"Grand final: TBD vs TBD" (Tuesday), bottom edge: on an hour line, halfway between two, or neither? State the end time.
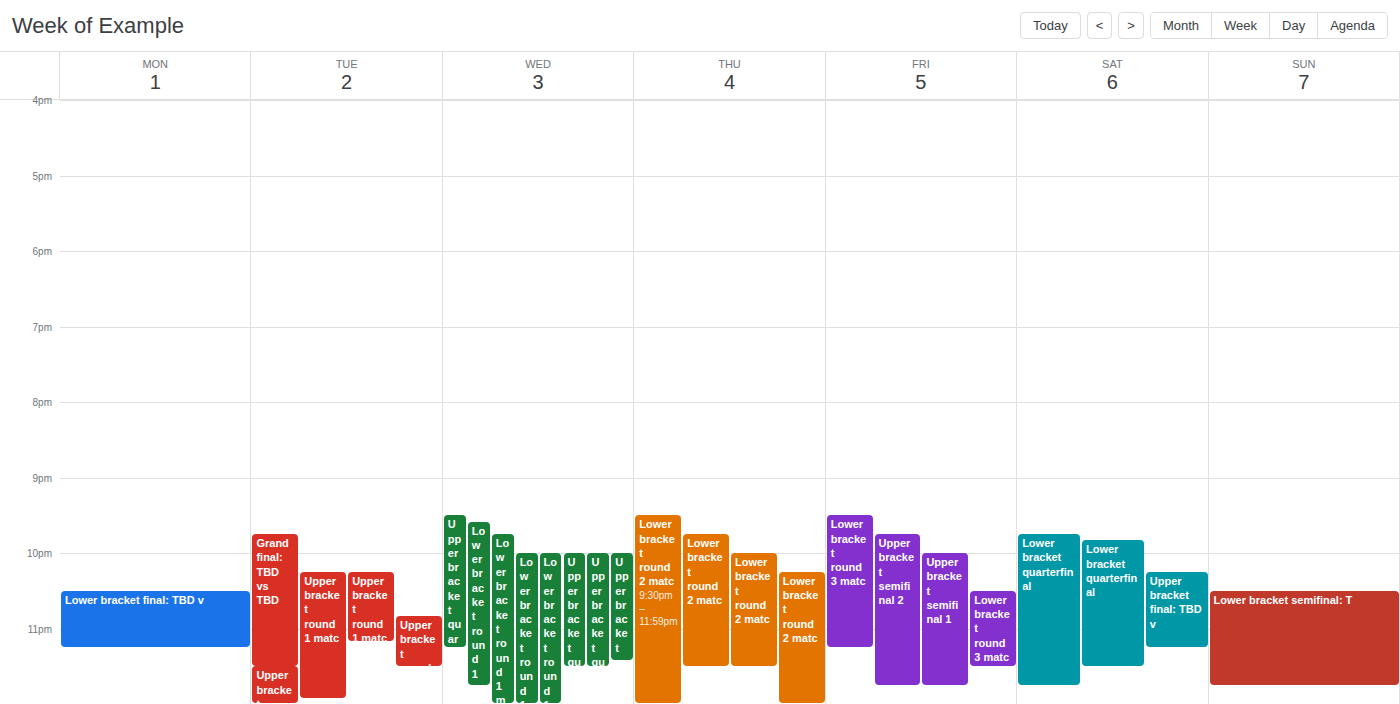
11:30 PM -- halfway between the 11 PM and 12 AM lines.